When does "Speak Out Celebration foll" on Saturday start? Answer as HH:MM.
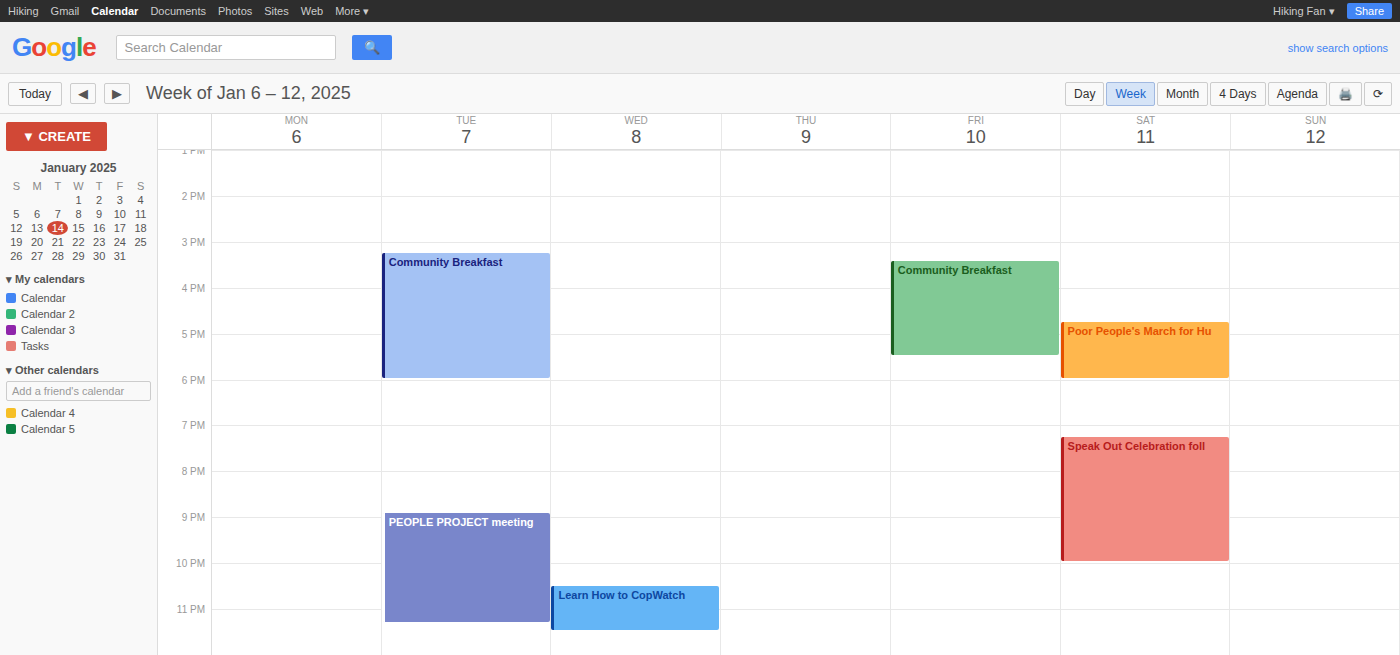
19:15